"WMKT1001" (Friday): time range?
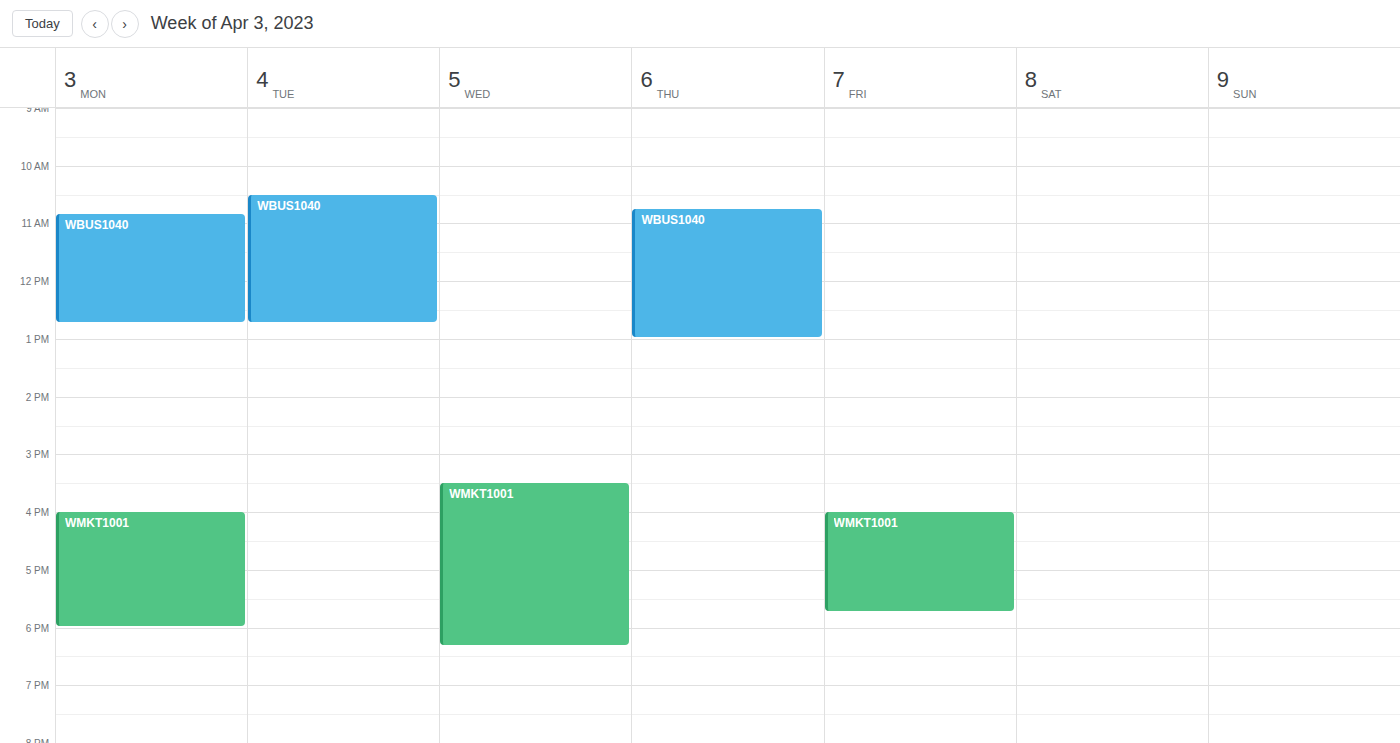
16:00 to 17:45